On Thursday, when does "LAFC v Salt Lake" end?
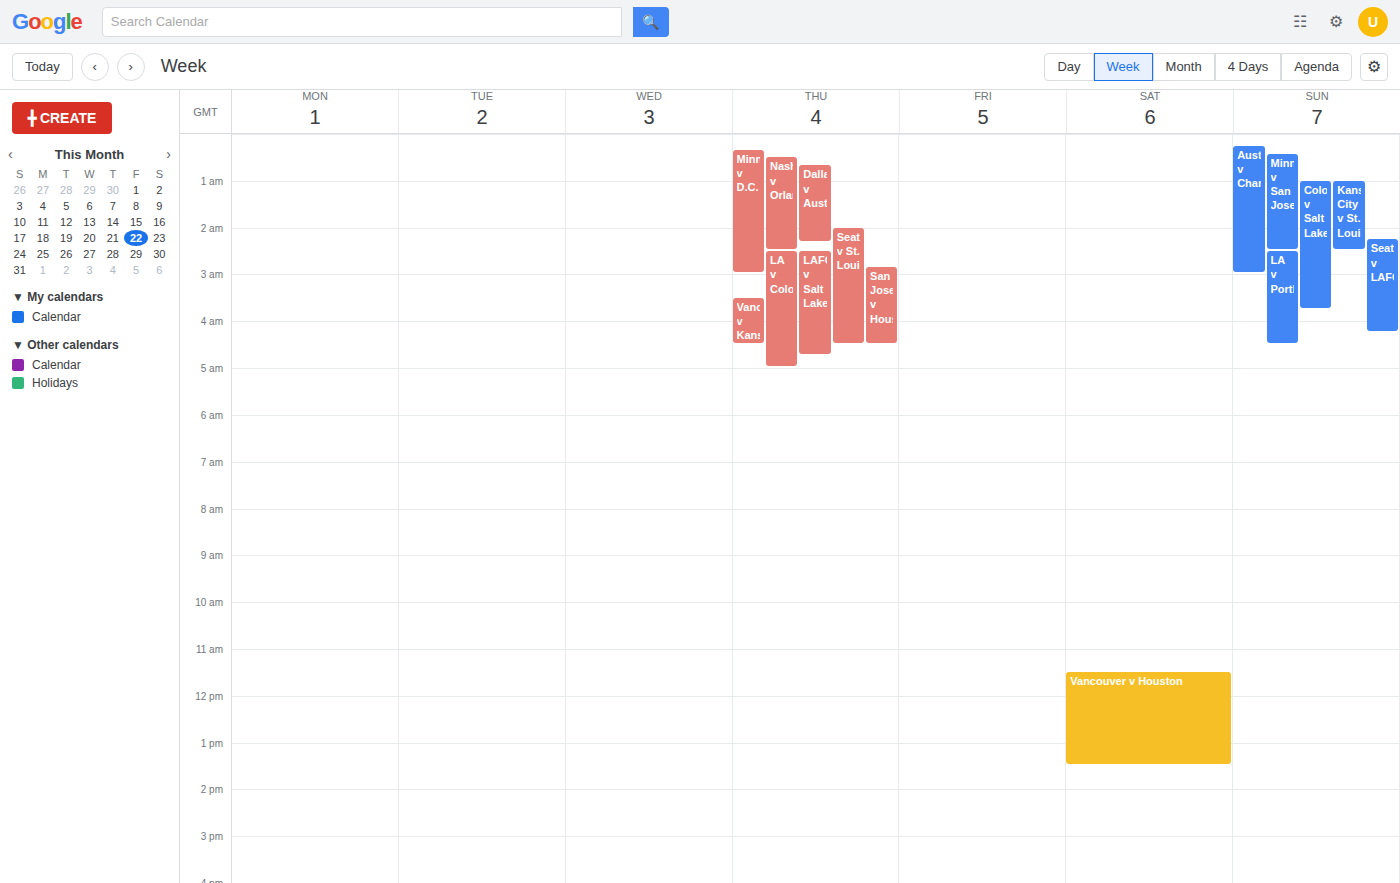
4:45 AM